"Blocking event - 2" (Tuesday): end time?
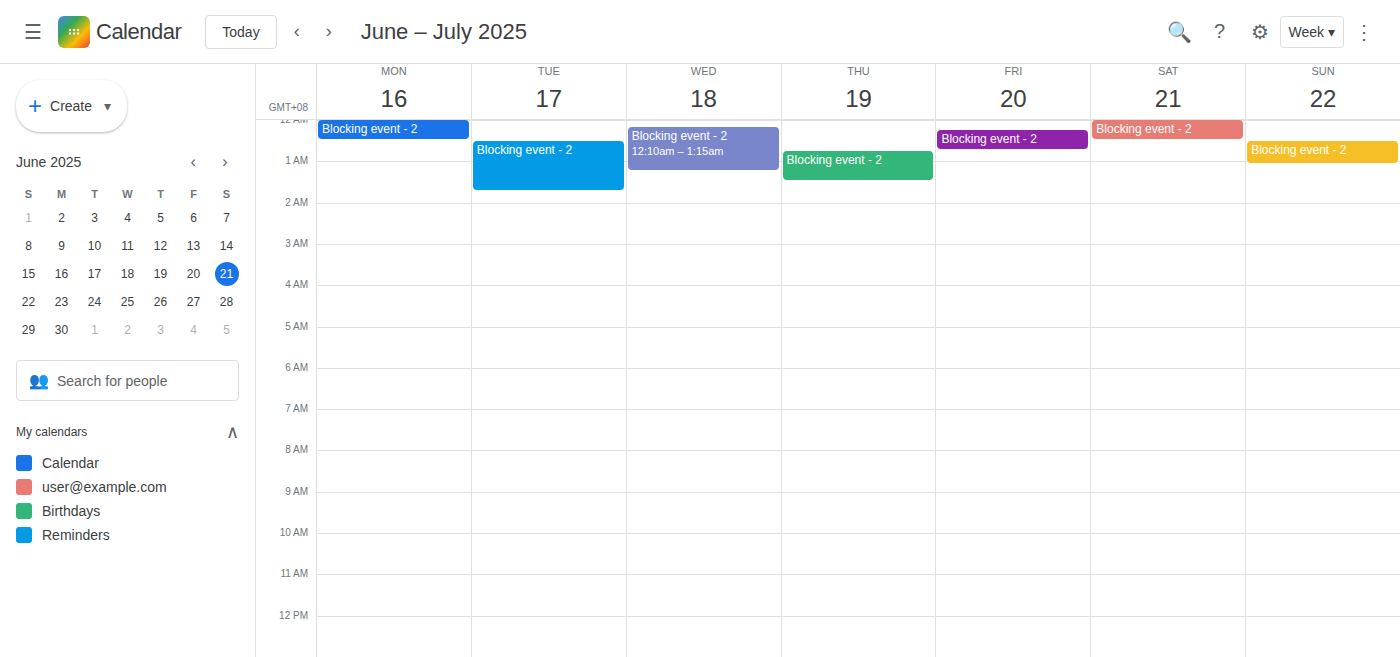
1:45 AM